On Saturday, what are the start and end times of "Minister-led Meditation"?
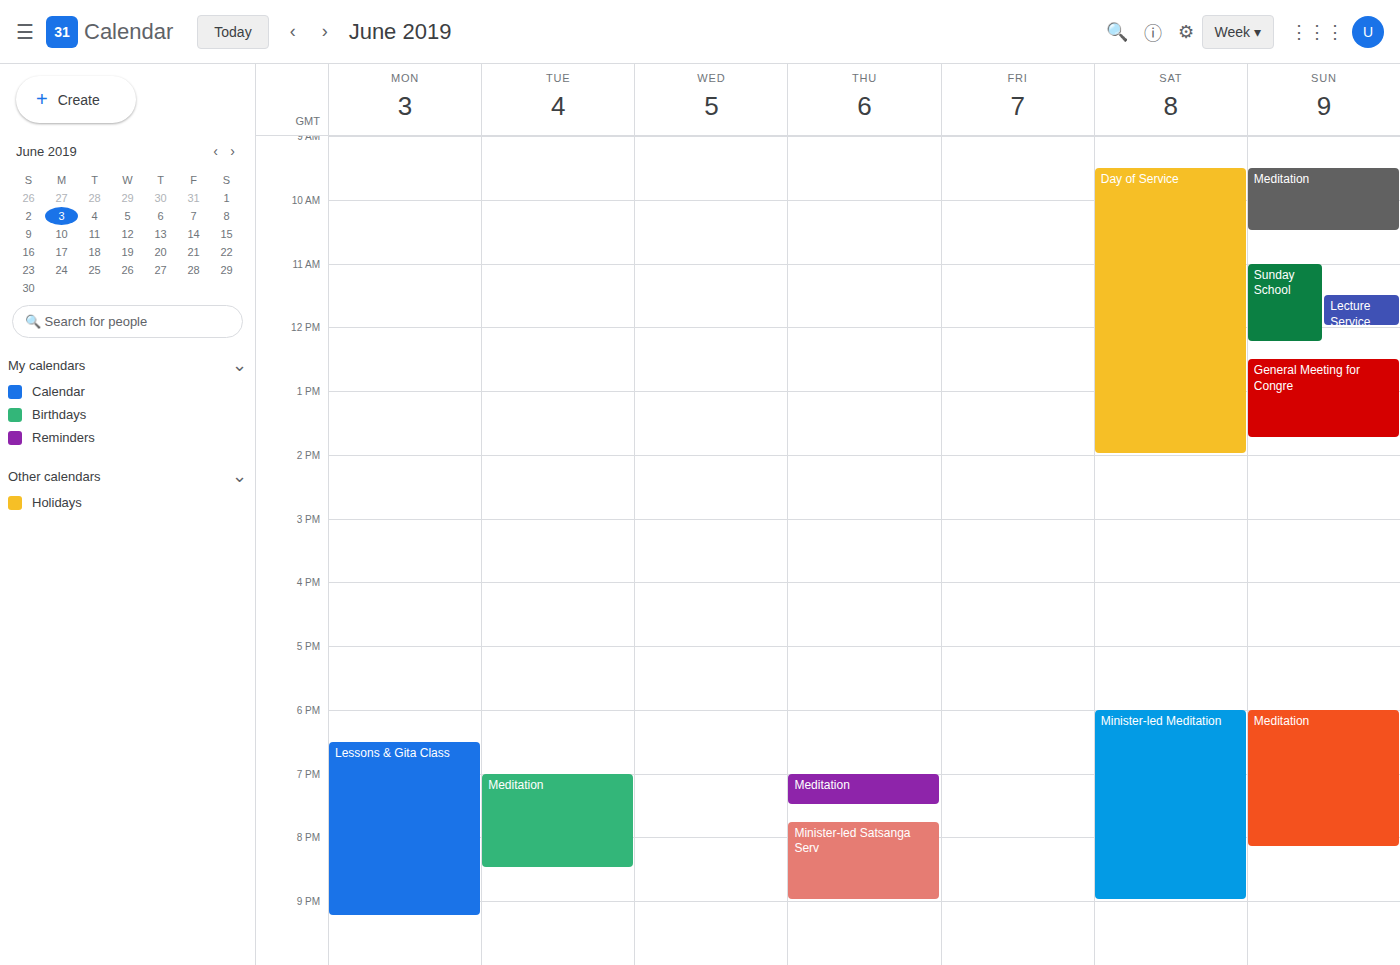
6:00 PM to 9:00 PM